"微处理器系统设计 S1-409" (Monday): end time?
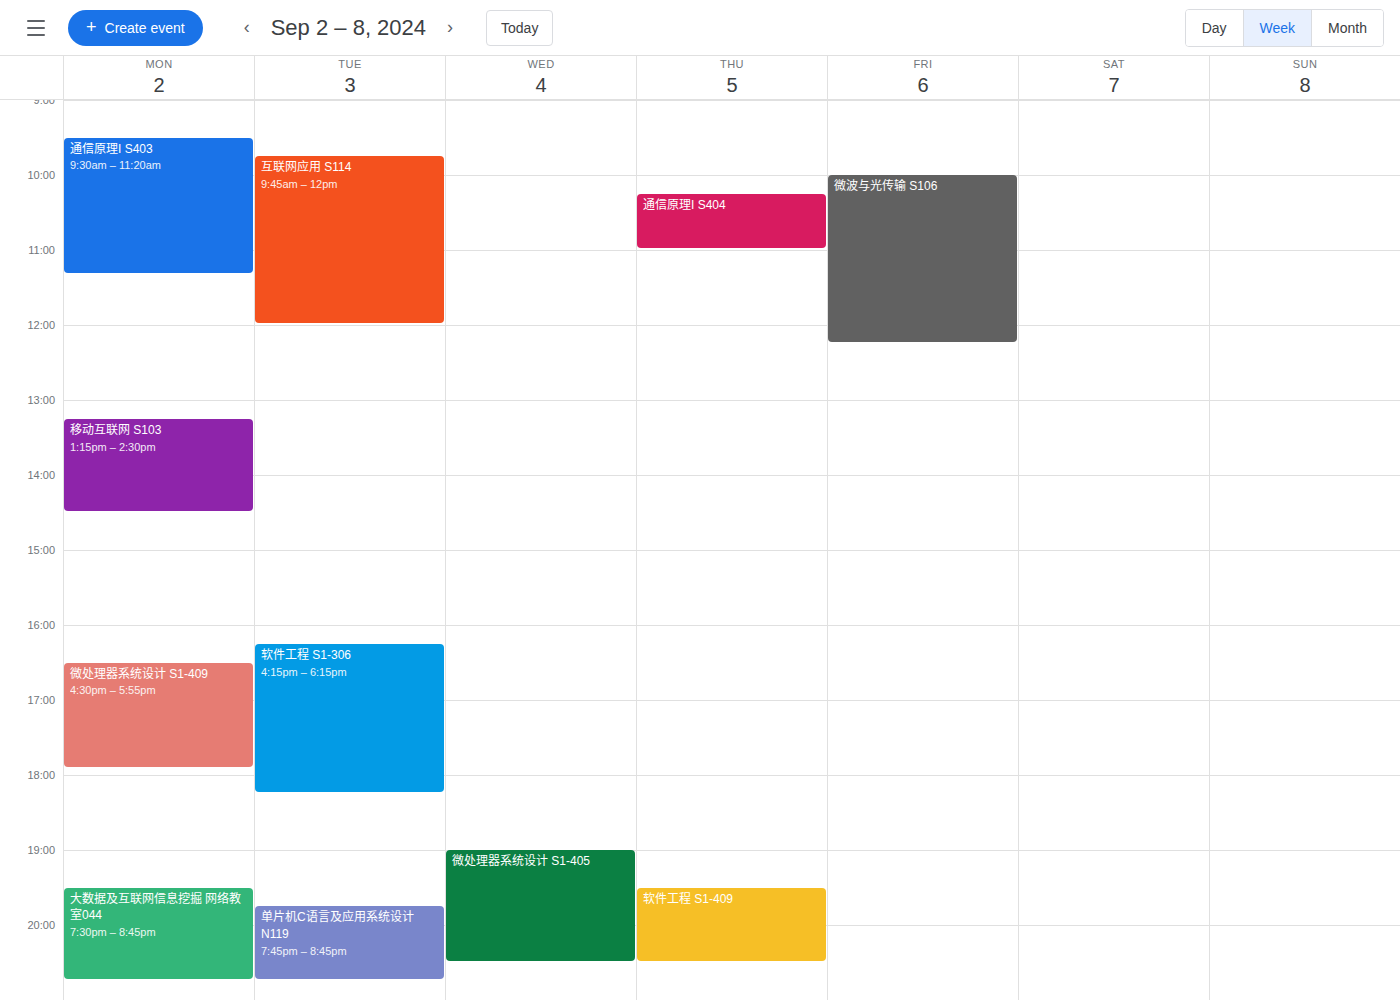
5:55 PM